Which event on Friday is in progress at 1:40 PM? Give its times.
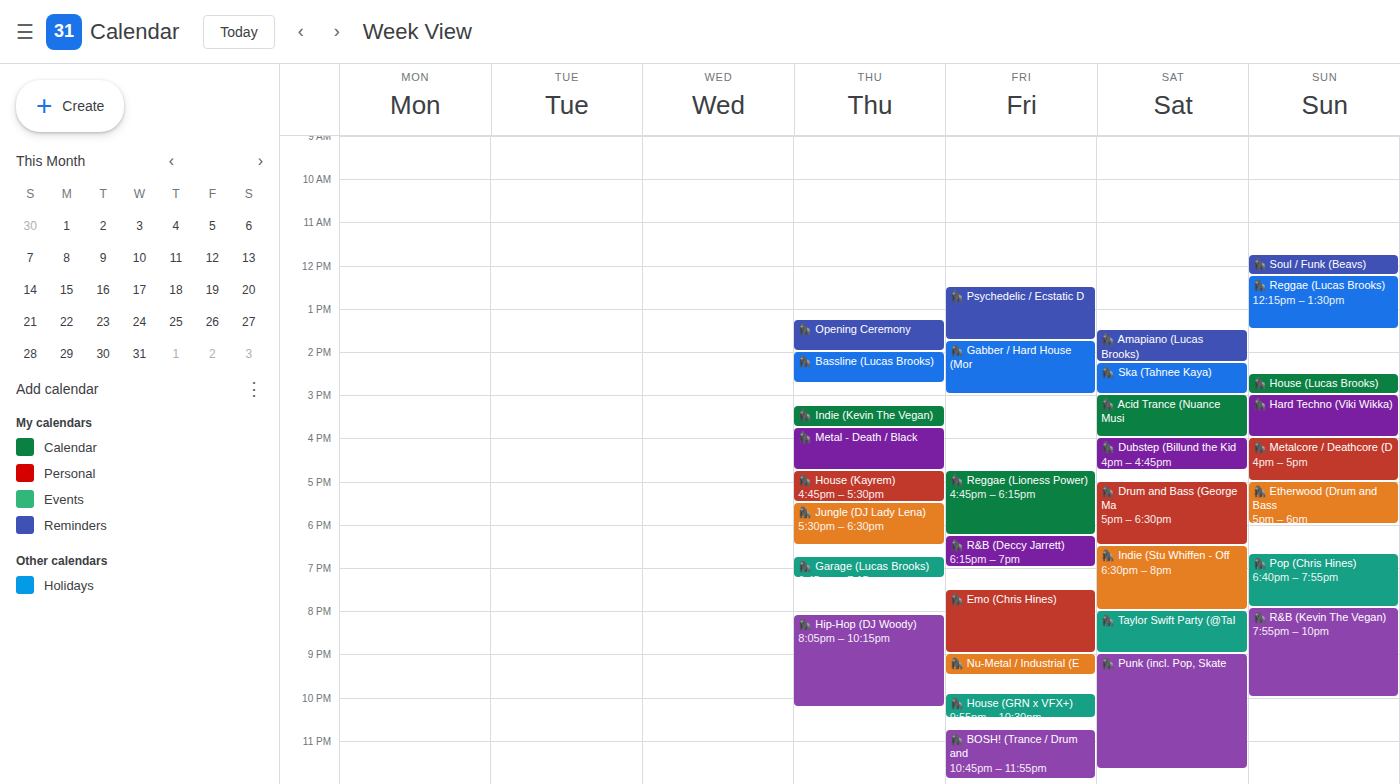
"🦍 Psychedelic / Ecstatic D", 12:30 PM to 1:45 PM